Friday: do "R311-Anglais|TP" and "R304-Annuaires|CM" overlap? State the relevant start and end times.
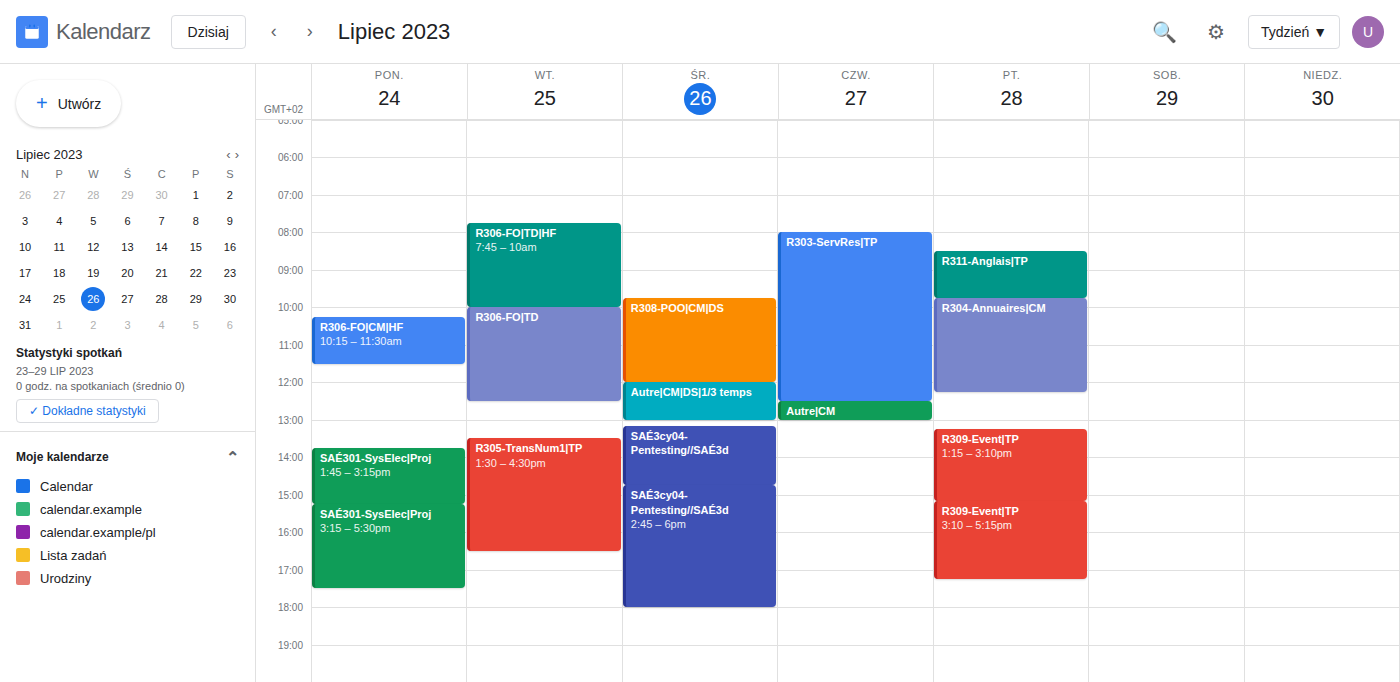
"R311-Anglais|TP" ends at 9:45 AM, exactly when "R304-Annuaires|CM" starts -- they touch but do not overlap.